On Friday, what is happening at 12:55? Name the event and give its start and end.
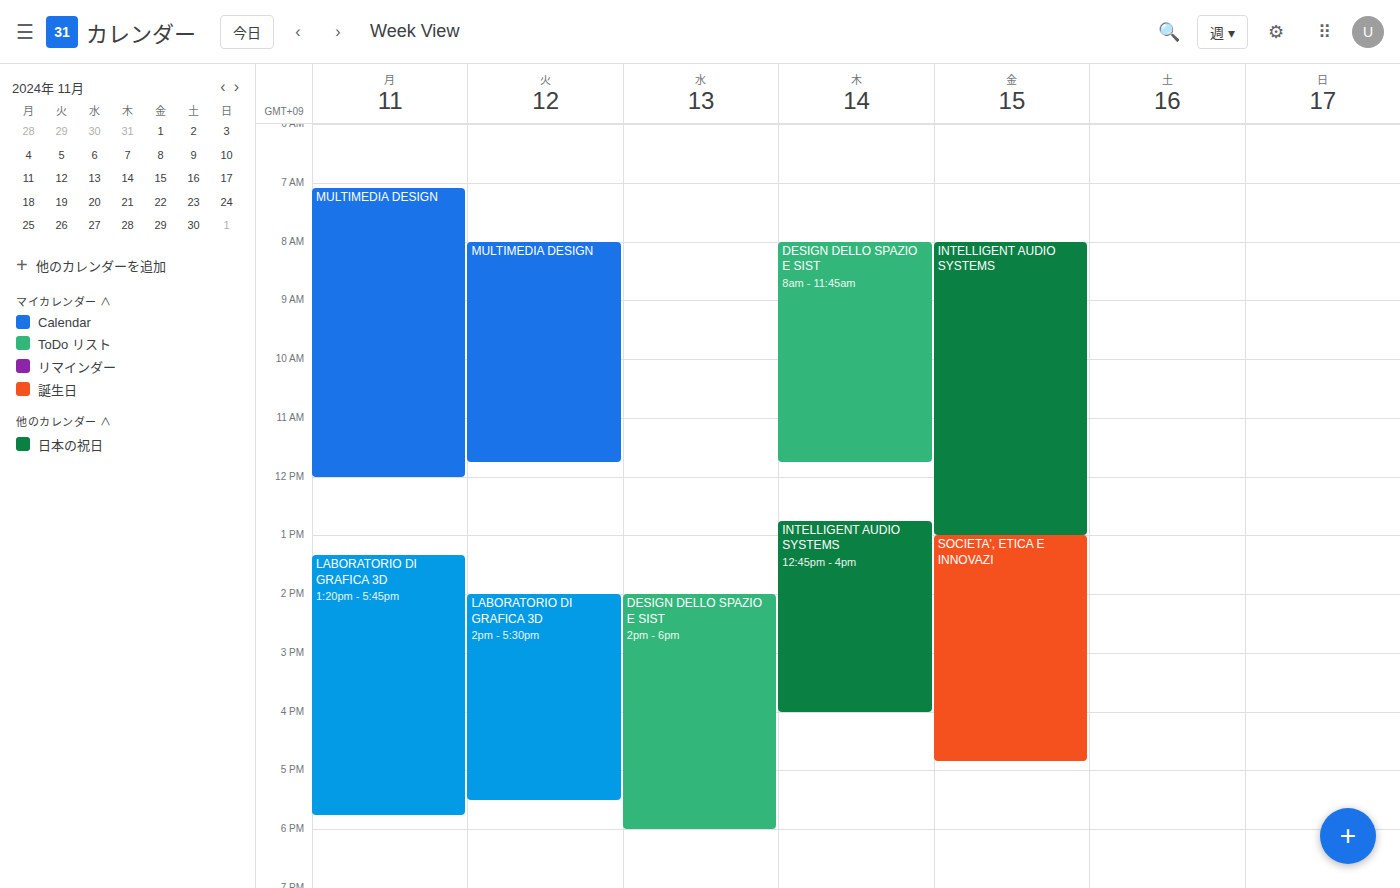
"INTELLIGENT AUDIO SYSTEMS", 08:00 to 13:00